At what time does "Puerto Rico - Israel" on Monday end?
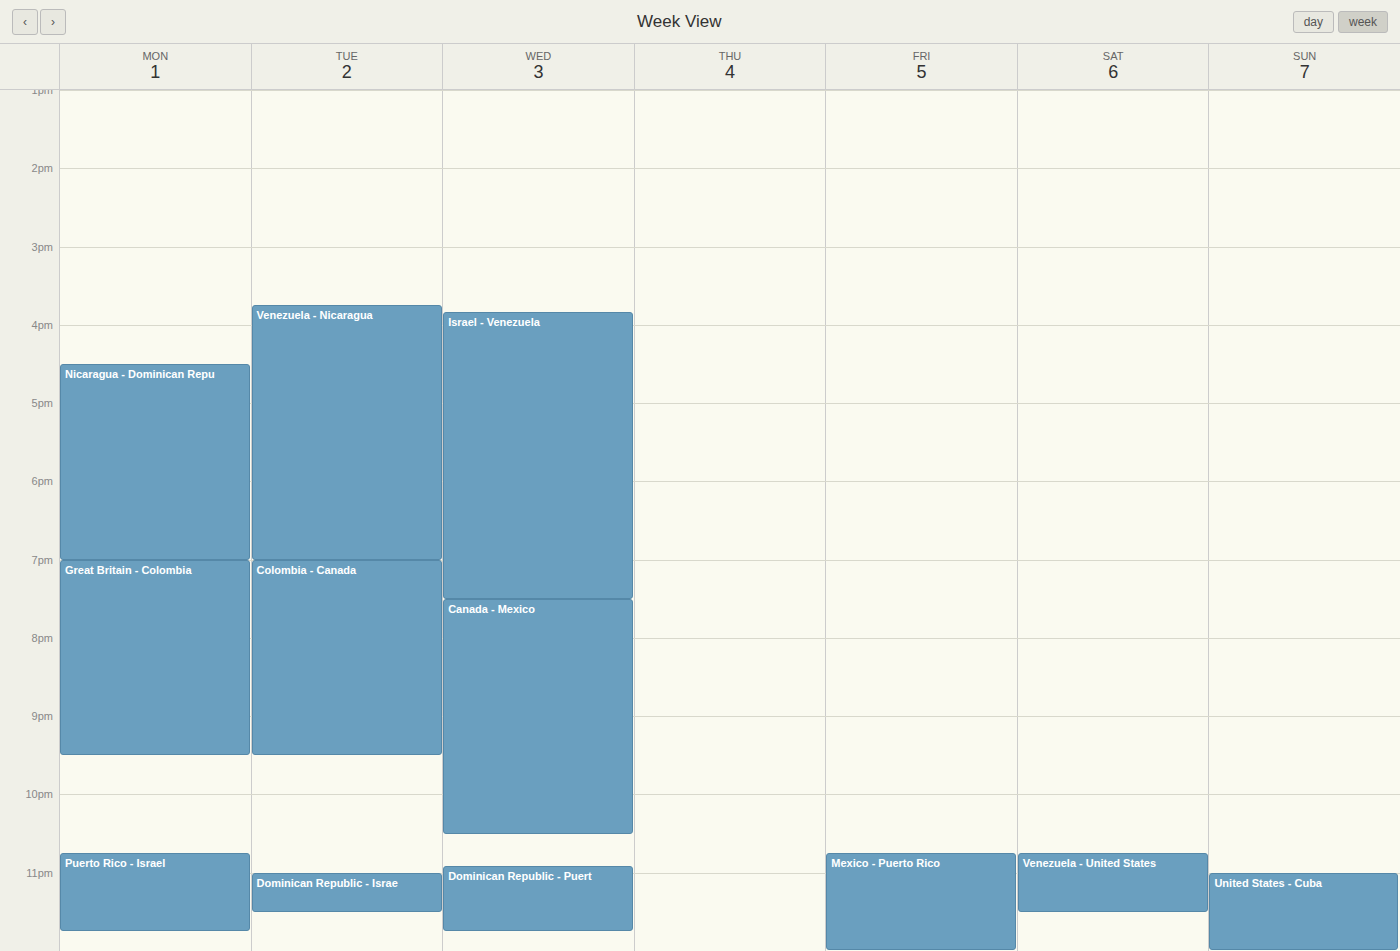
11:45 PM